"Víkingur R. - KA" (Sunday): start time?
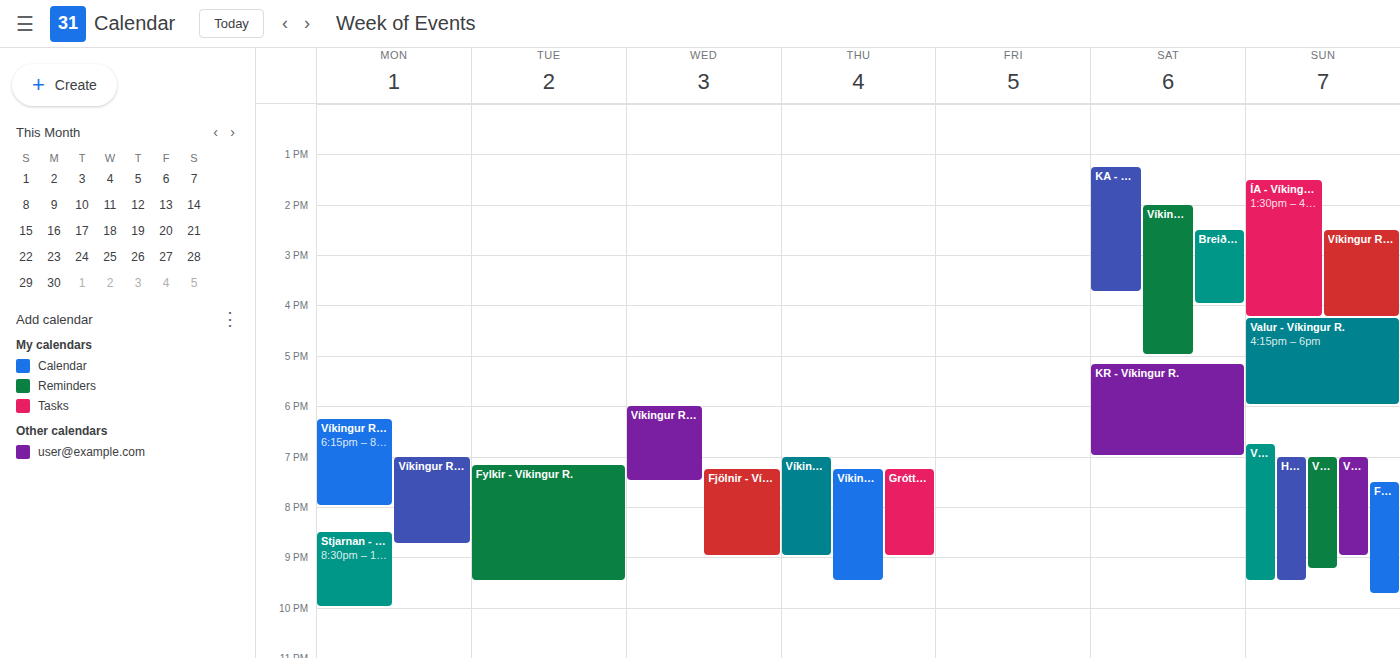
7:00 PM